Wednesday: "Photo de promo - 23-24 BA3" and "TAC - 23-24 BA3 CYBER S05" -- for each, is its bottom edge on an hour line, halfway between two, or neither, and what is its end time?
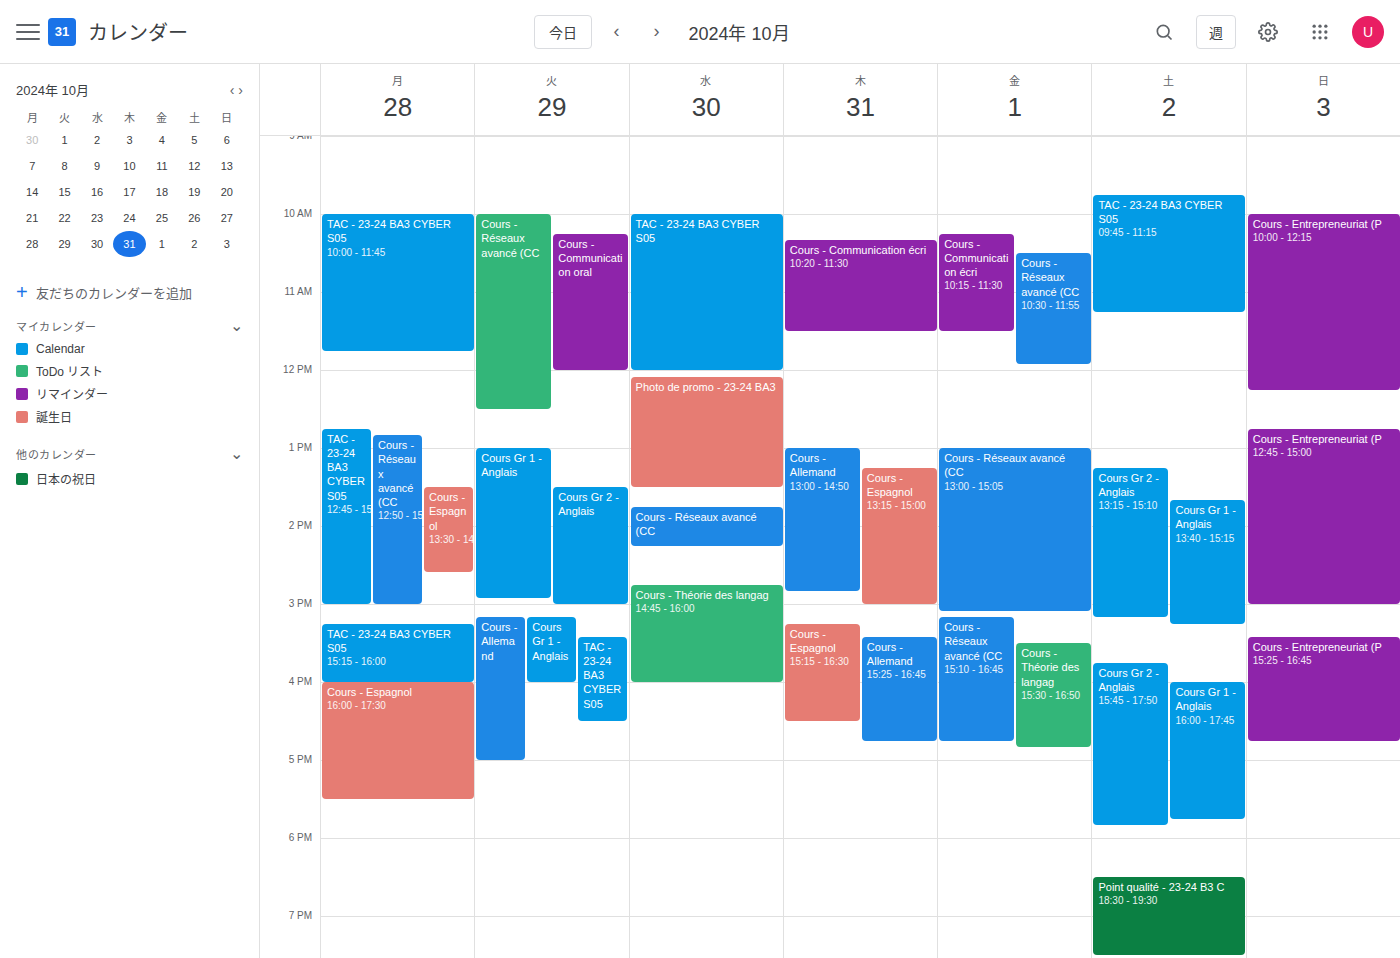
"Photo de promo - 23-24 BA3": 1:30 PM, halfway between the 1 PM and 2 PM lines. "TAC - 23-24 BA3 CYBER S05": 12:00 PM, exactly on the 12 PM line.